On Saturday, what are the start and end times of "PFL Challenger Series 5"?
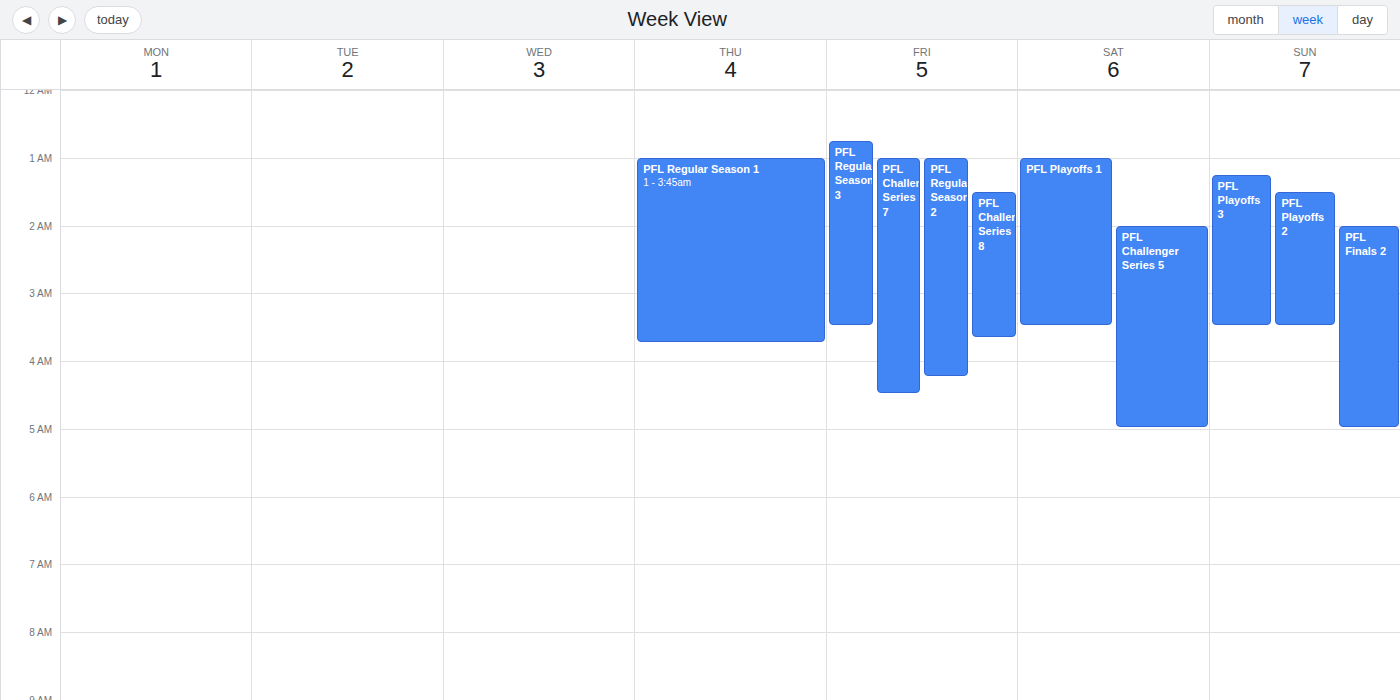
2:00 AM to 5:00 AM